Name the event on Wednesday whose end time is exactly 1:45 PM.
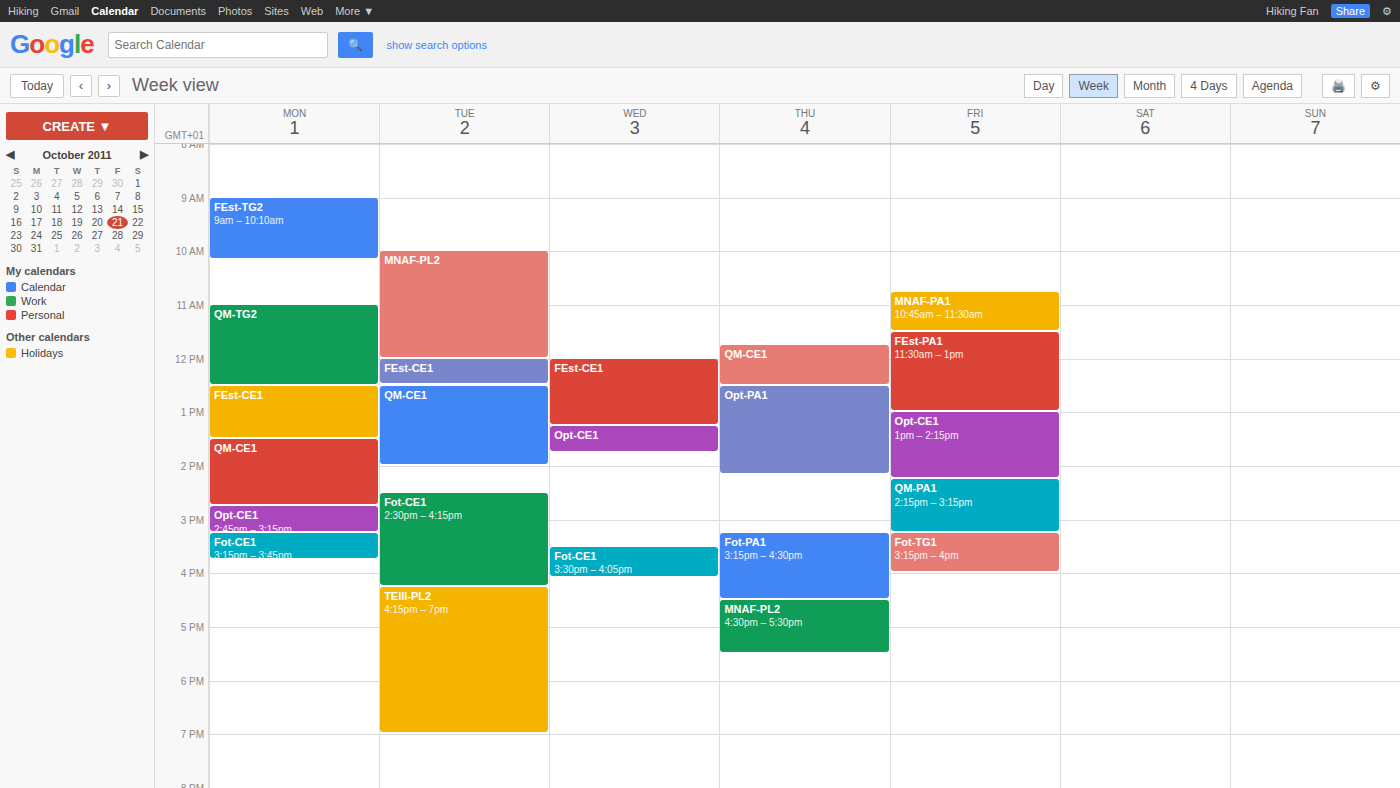
"Opt-CE1"